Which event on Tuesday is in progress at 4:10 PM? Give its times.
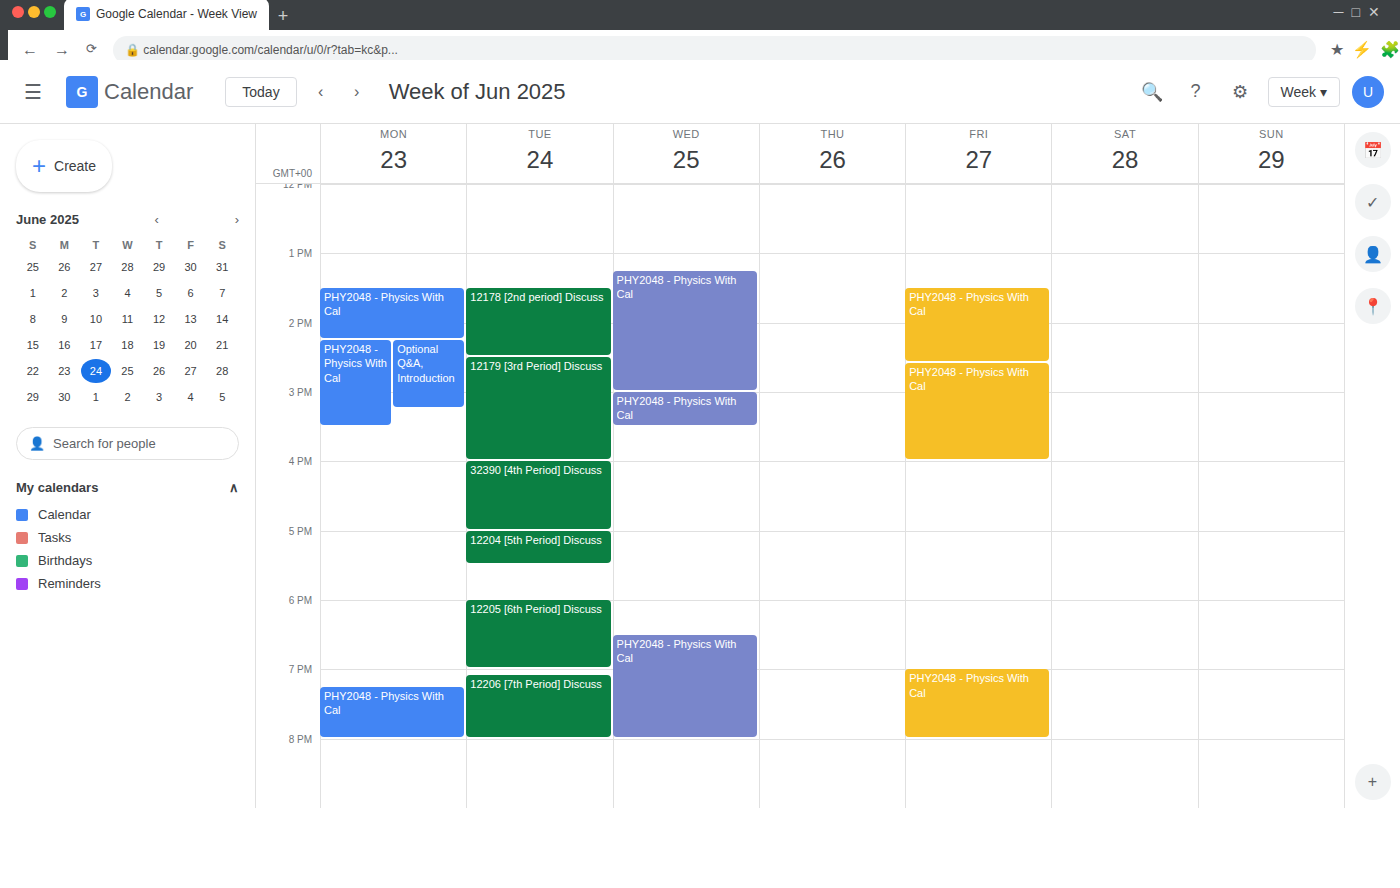
"32390 [4th Period] Discuss", 4:00 PM to 5:00 PM